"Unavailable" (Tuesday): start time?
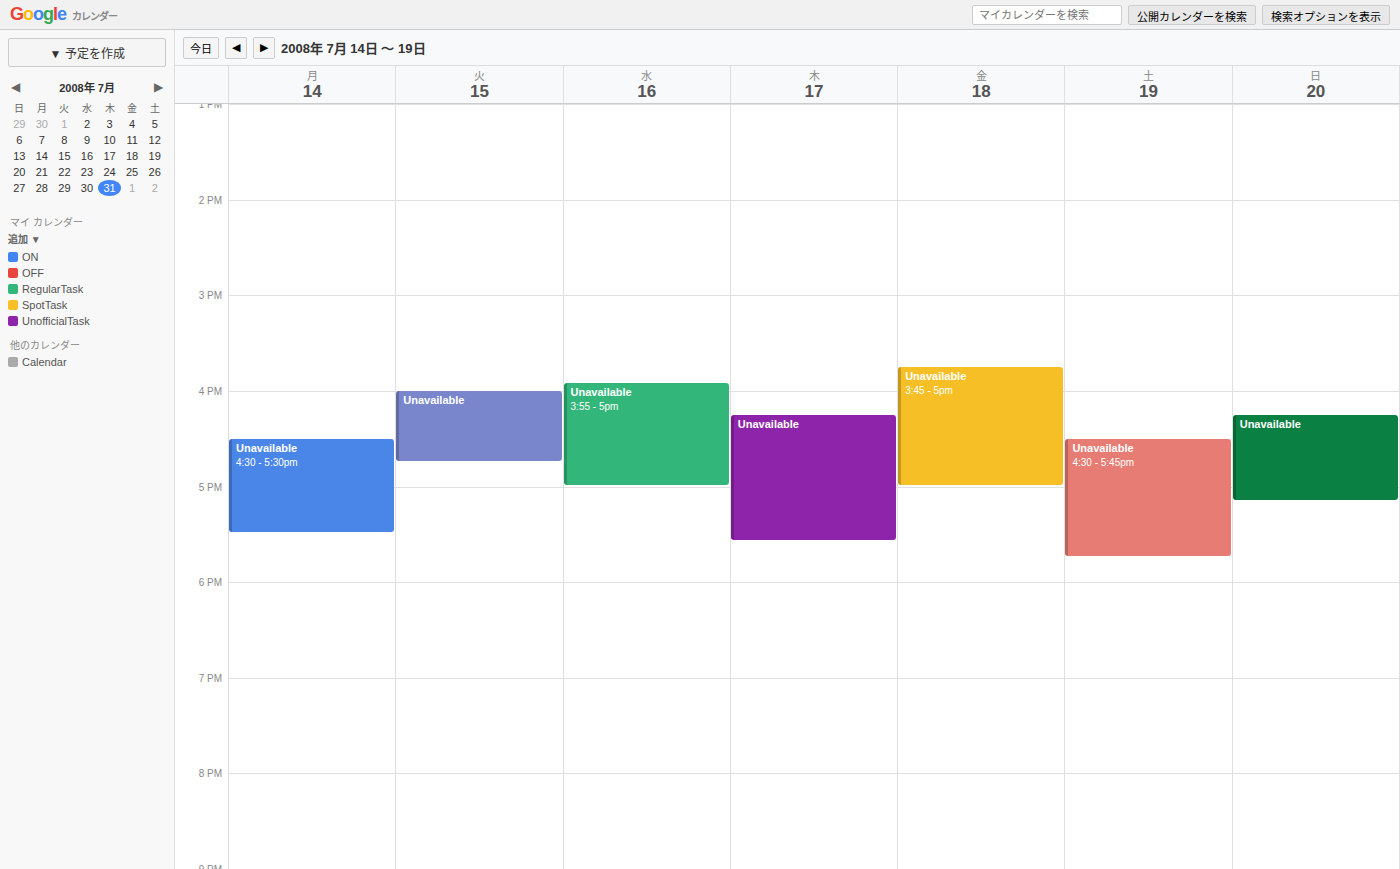
4:00 PM